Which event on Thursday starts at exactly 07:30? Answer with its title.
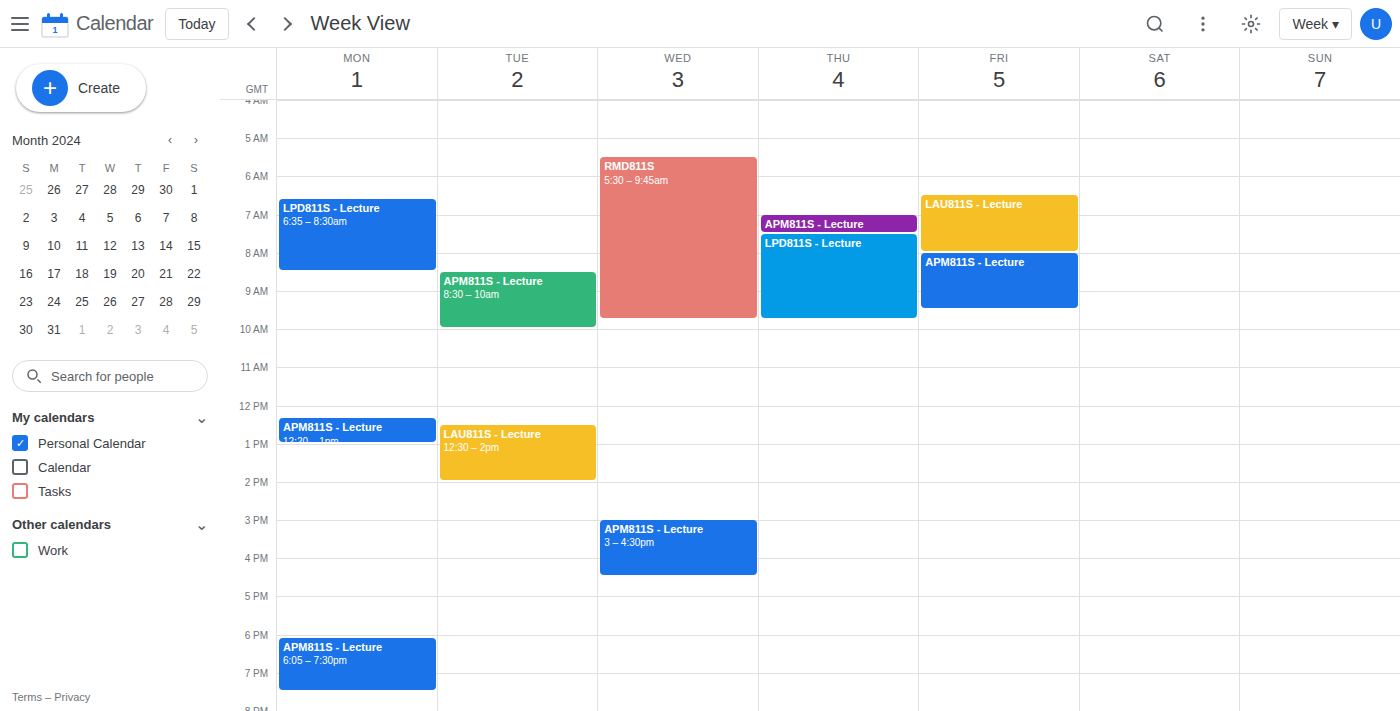
"LPD811S - Lecture"